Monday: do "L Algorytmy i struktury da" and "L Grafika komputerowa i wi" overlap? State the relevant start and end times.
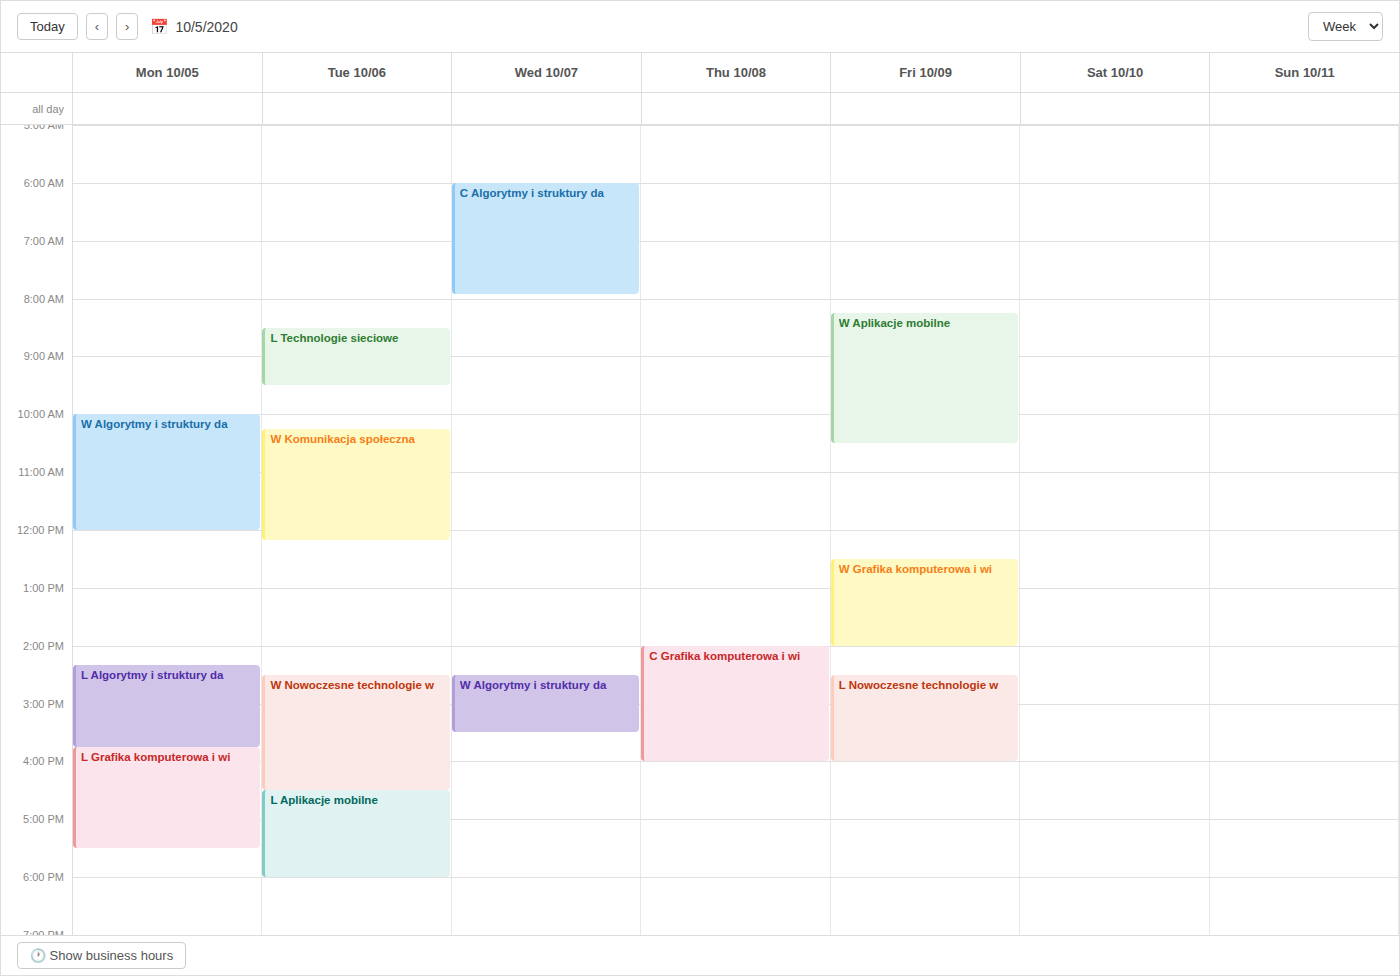
"L Algorytmy i struktury da" ends at 3:45 PM, exactly when "L Grafika komputerowa i wi" starts -- they touch but do not overlap.